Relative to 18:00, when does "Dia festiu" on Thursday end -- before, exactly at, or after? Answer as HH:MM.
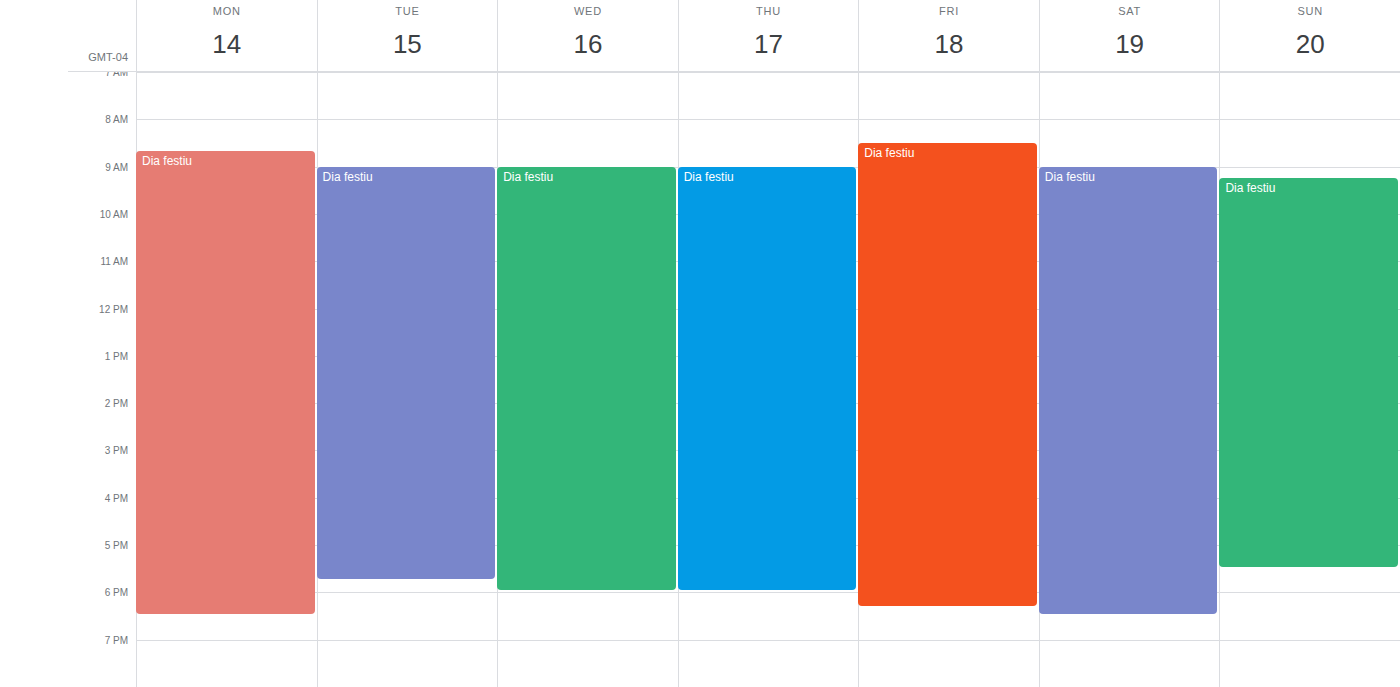
18:00 -- exactly at 18:00, on the 18:00 line.